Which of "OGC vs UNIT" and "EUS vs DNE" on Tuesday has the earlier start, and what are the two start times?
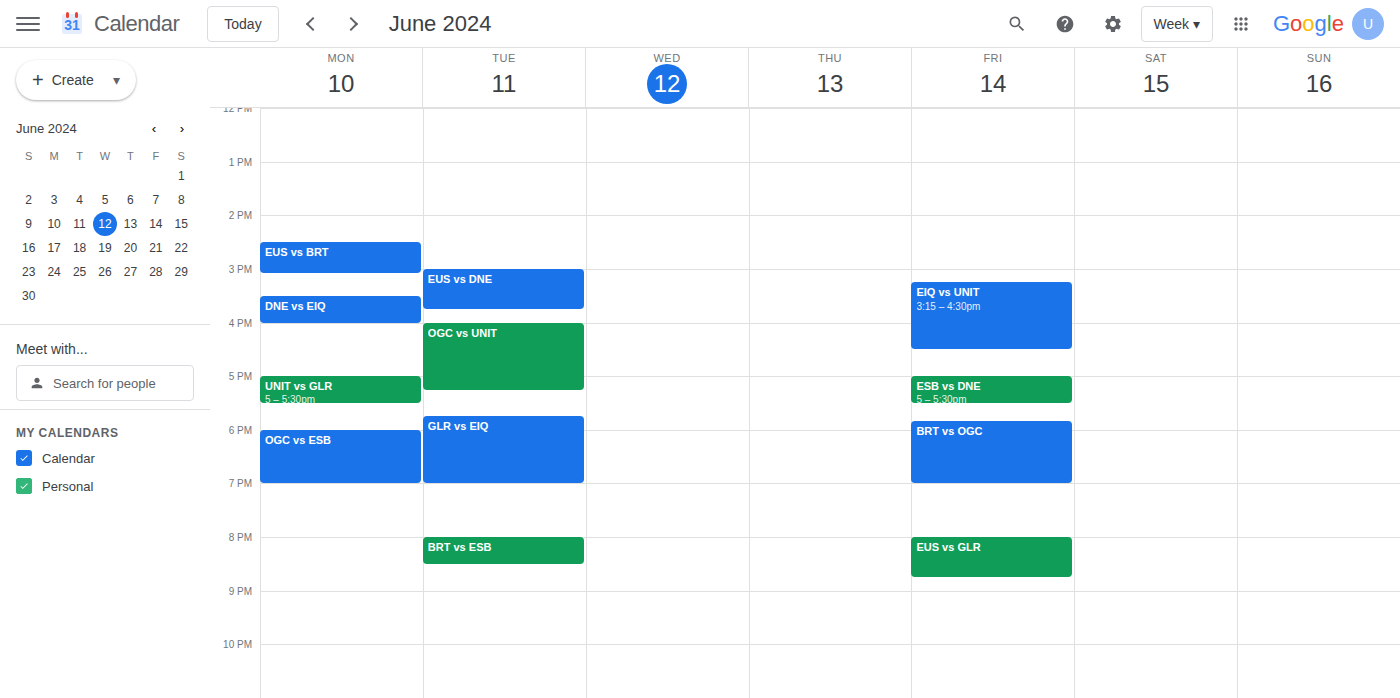
"EUS vs DNE" 15:00; "OGC vs UNIT" 16:00.